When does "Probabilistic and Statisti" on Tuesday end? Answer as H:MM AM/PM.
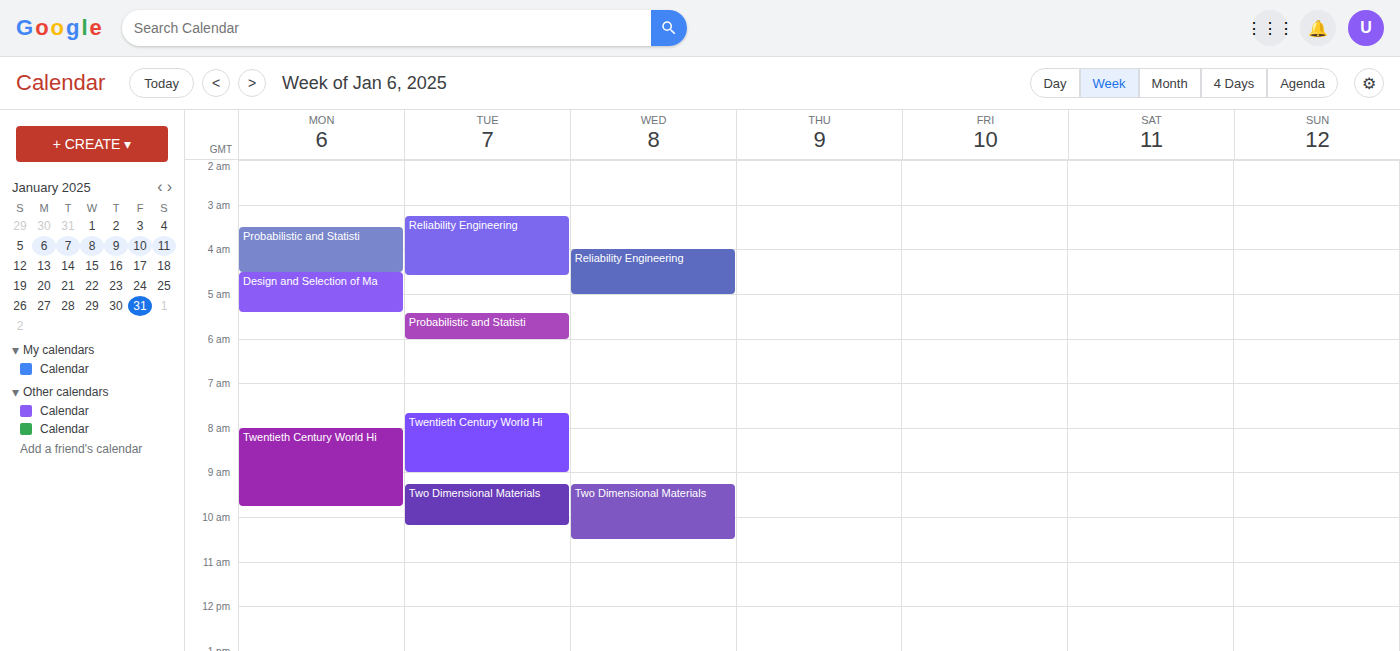
6:00 AM